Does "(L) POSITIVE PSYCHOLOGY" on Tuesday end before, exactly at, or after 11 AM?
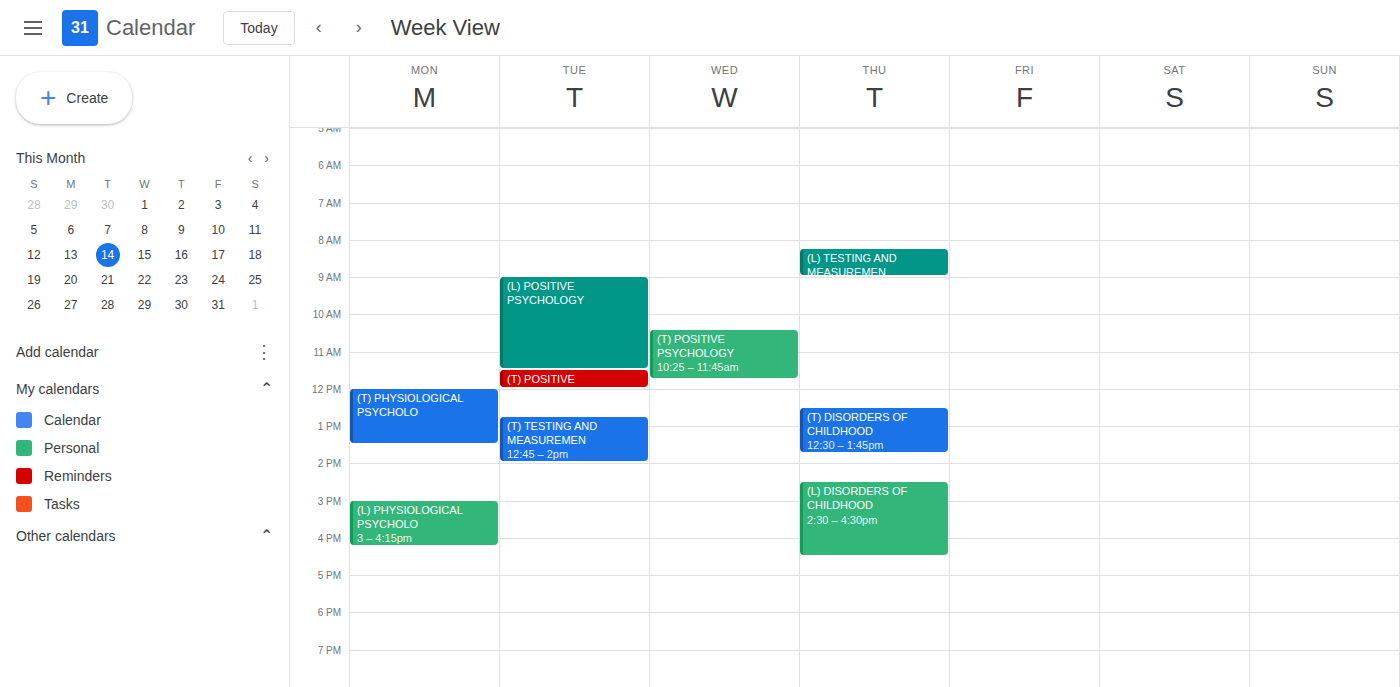
11:30 AM -- after 11 AM, 30 minutes below the 11 AM line.